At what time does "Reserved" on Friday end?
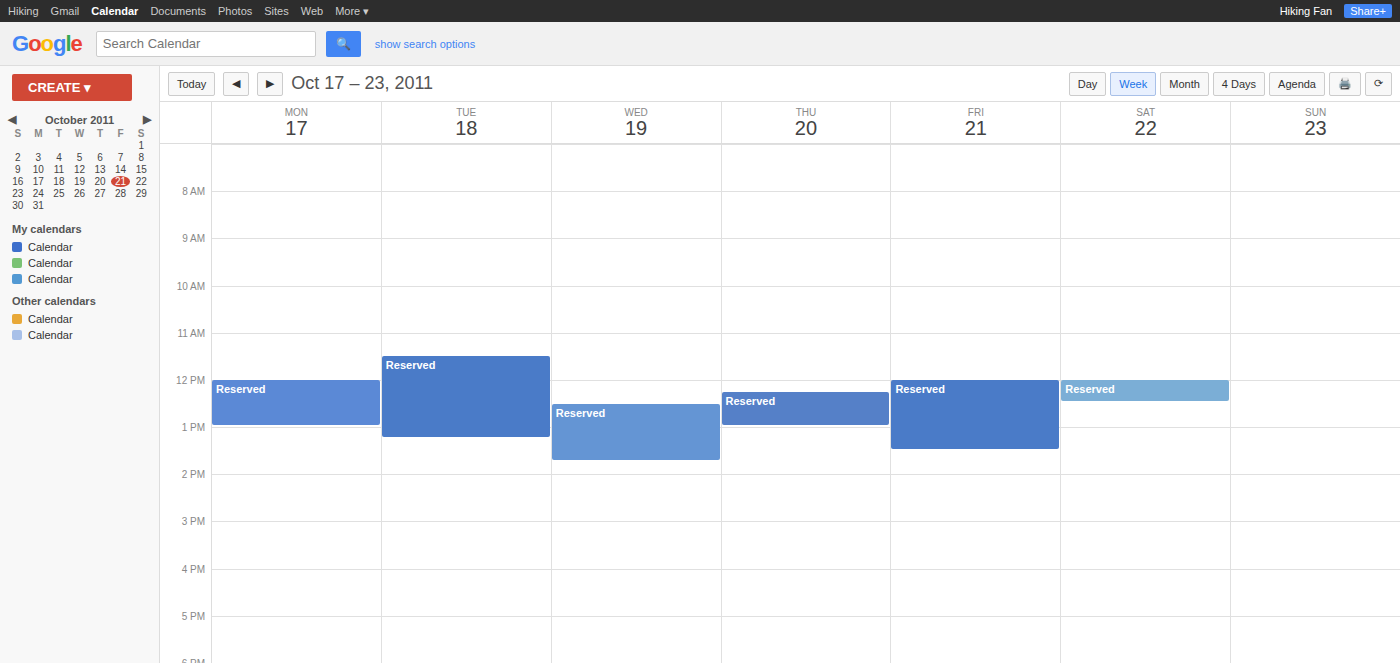
13:30